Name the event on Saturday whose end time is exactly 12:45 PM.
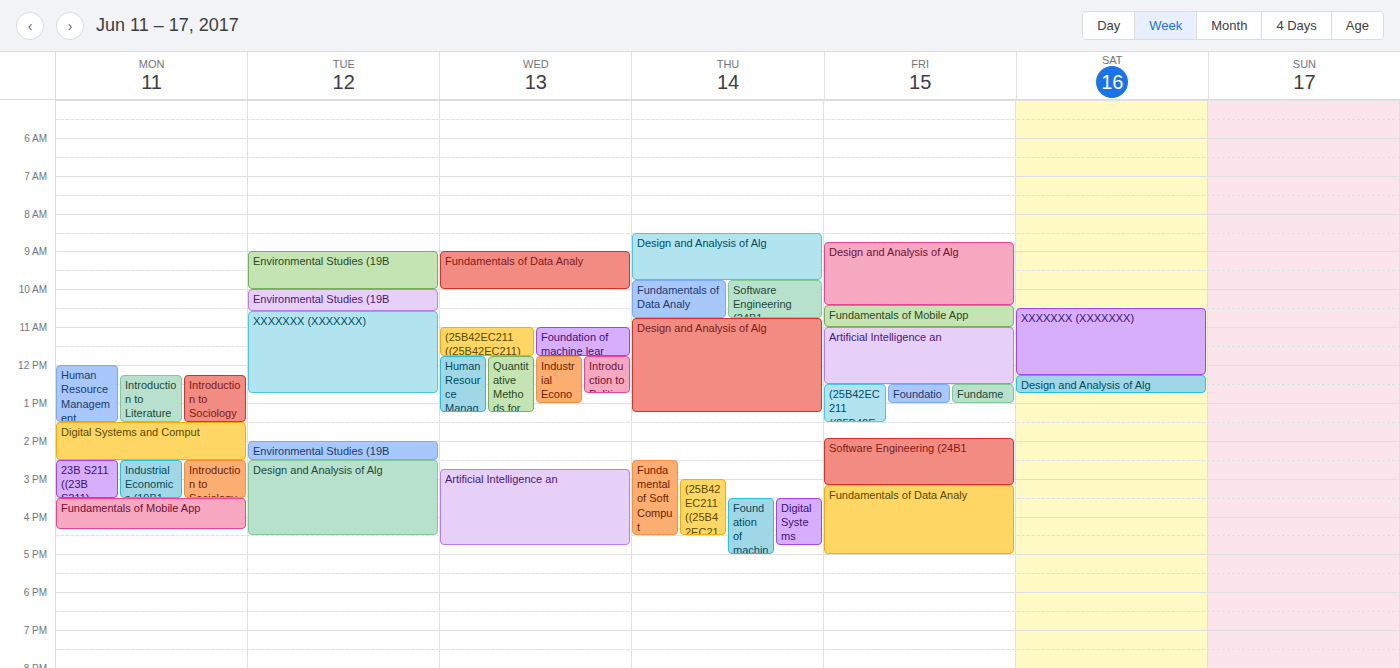
"Design and Analysis of Alg"